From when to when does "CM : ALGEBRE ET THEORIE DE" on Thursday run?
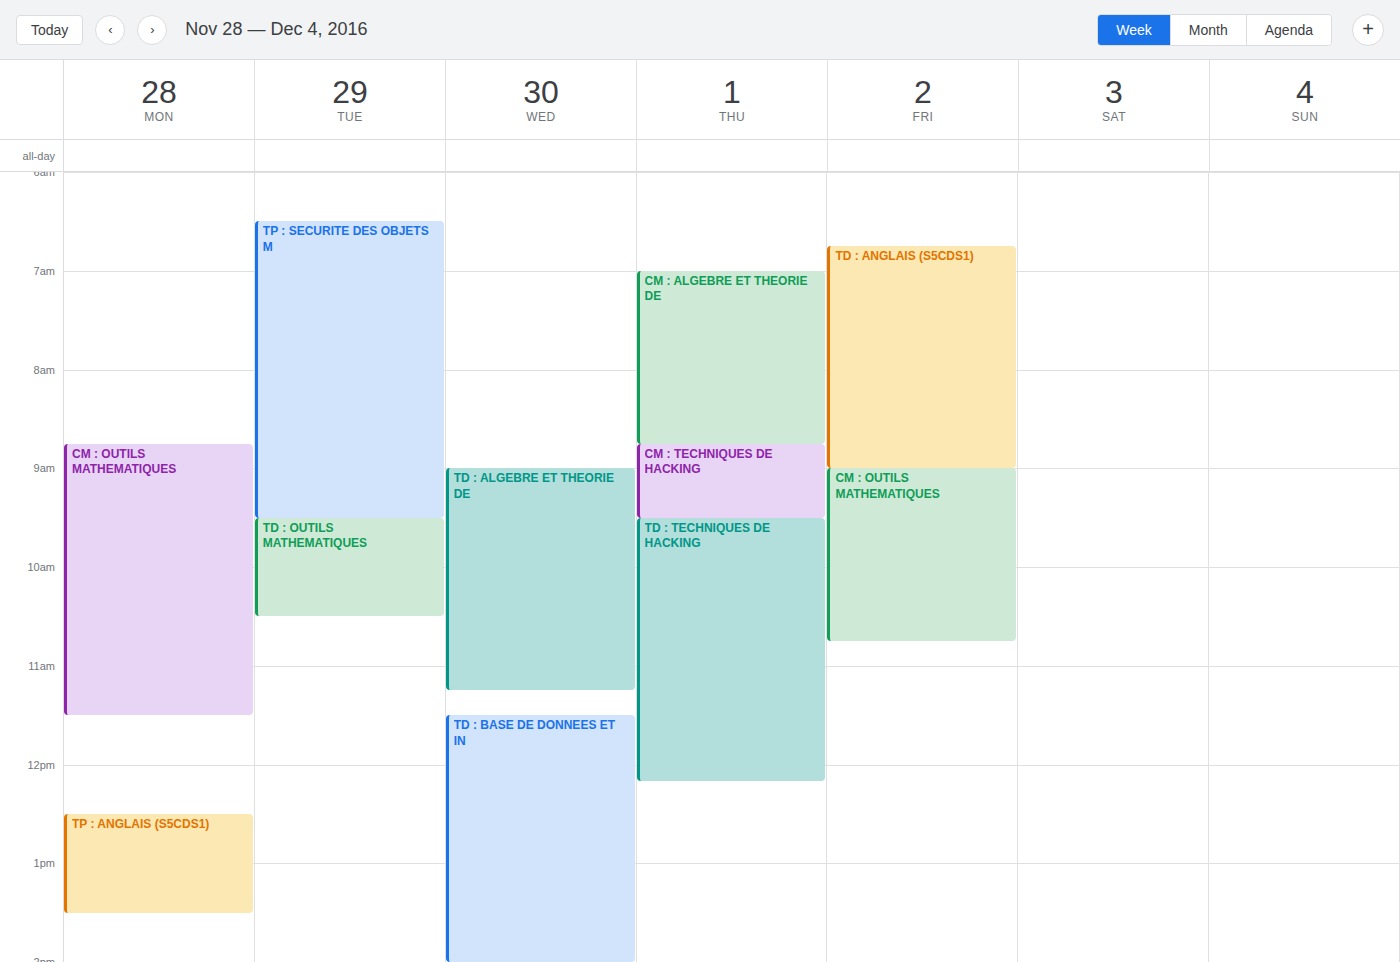
7:00 AM to 8:45 AM